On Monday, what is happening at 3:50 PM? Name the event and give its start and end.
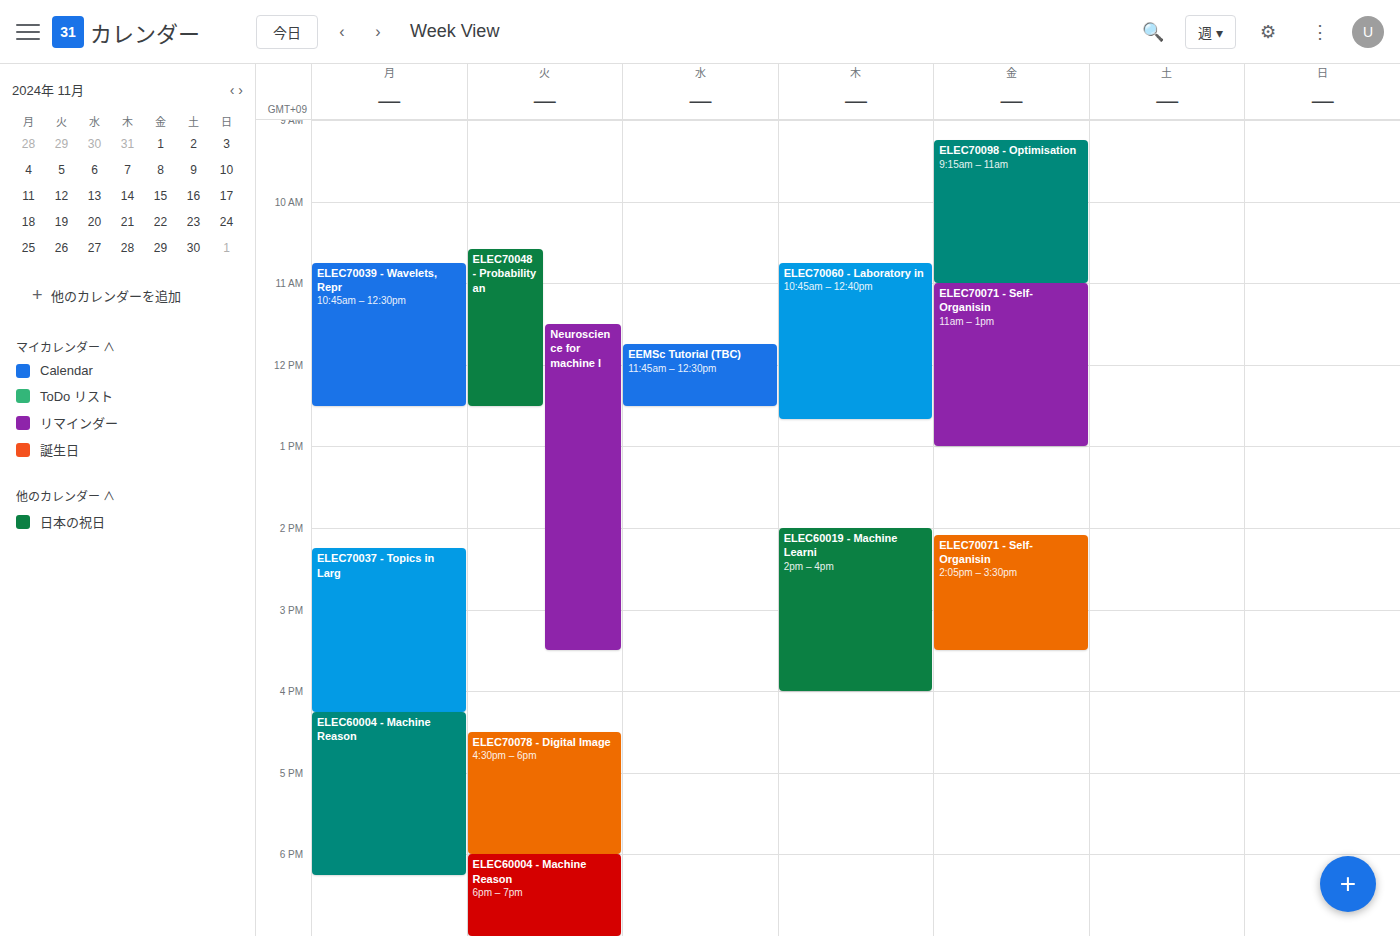
"ELEC70037 - Topics in Larg", 2:15 PM to 4:15 PM